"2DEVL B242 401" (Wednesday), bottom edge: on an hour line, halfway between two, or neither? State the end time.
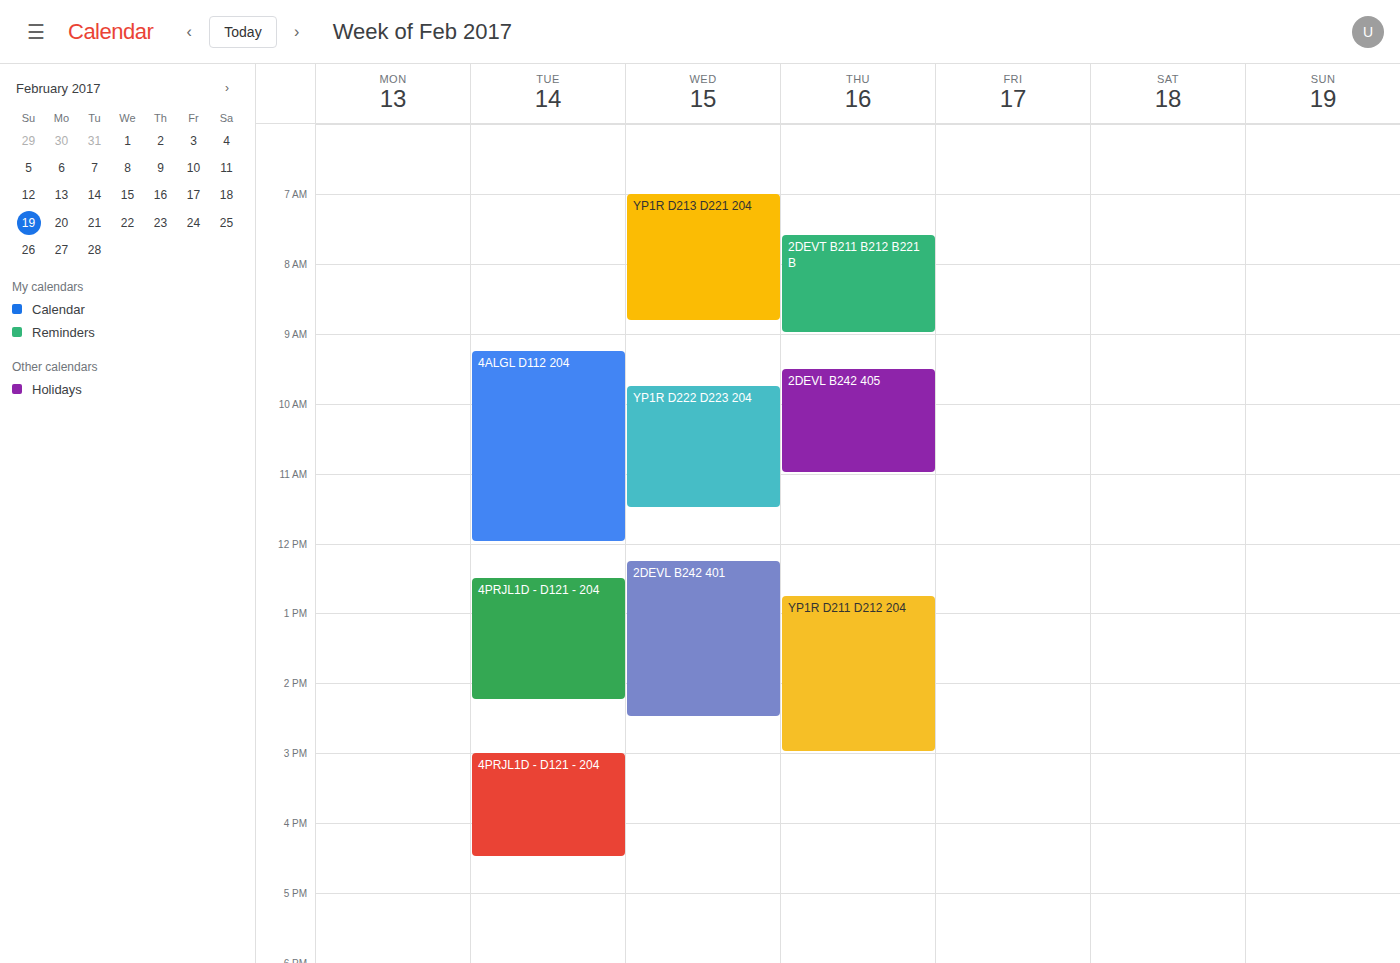
2:30 PM -- halfway between the 2 PM and 3 PM lines.